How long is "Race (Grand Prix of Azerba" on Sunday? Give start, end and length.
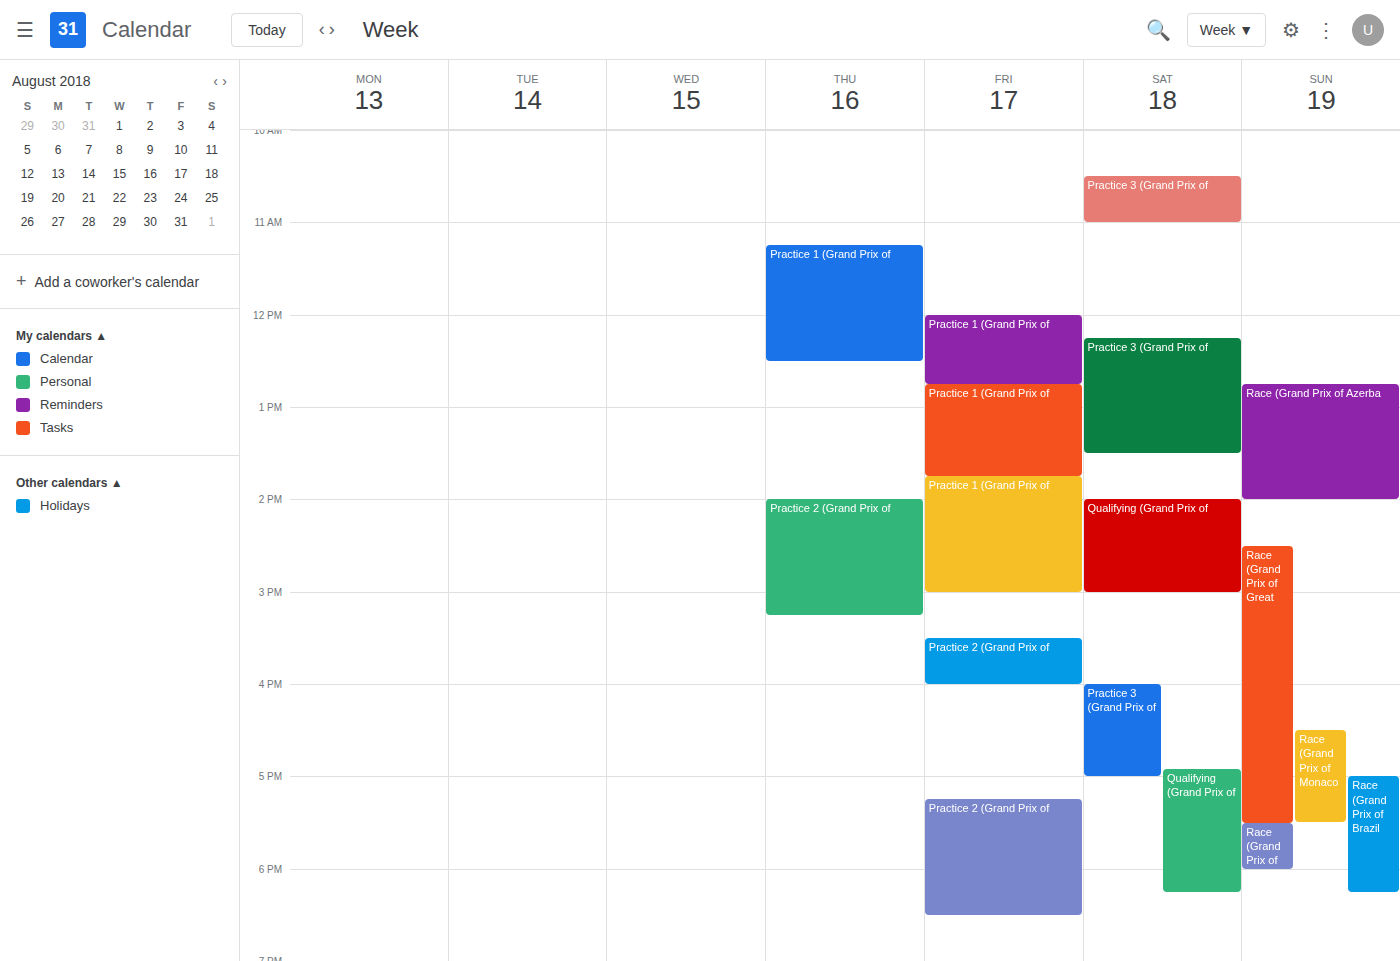
12:45 to 14:00, 1 hour 15 minutes